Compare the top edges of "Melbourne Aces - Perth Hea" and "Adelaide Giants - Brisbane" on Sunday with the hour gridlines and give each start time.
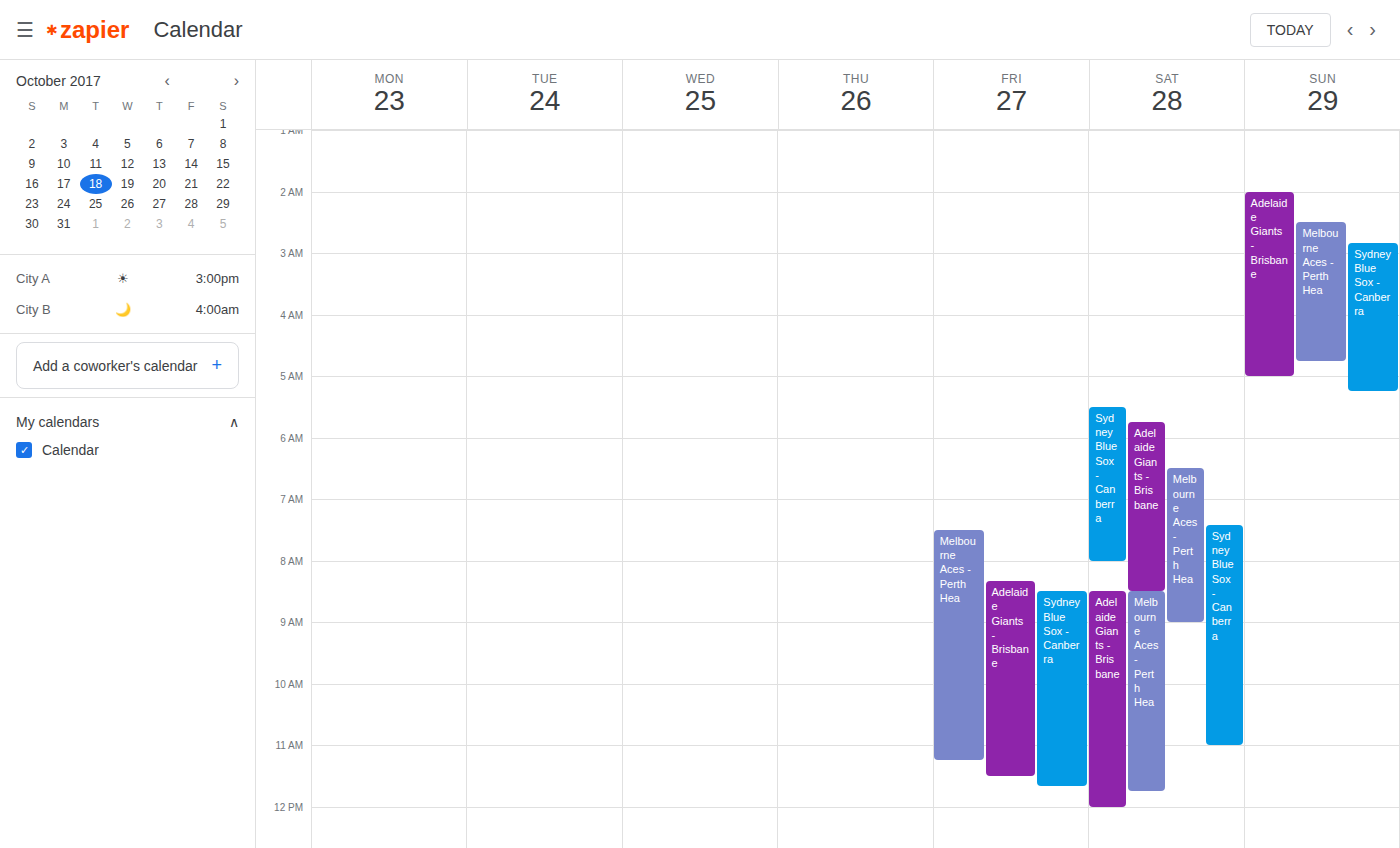
"Melbourne Aces - Perth Hea": 2:30 AM, halfway between the 2 AM and 3 AM lines. "Adelaide Giants - Brisbane": 2:00 AM, exactly on the 2 AM line.